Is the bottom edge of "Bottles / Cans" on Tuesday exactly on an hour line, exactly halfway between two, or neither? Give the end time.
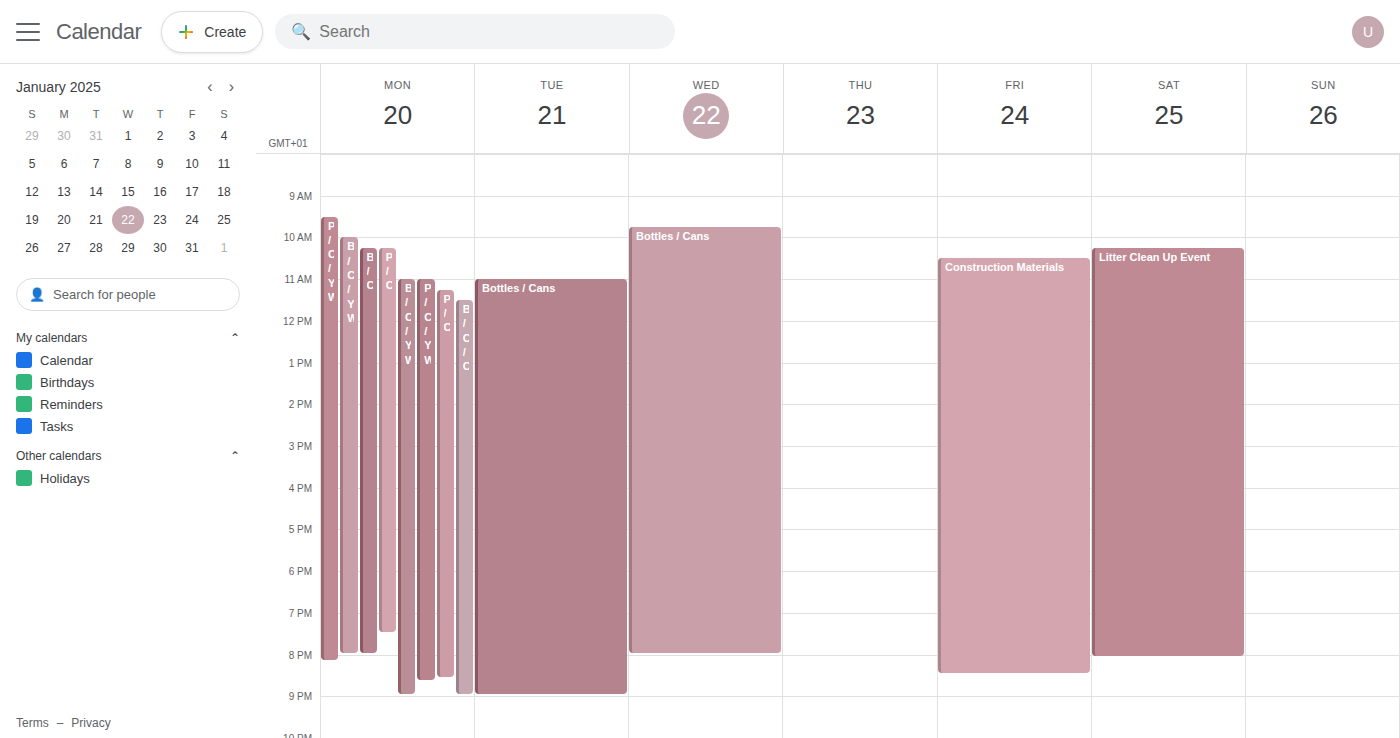
9:00 PM -- exactly on the 9 PM line.